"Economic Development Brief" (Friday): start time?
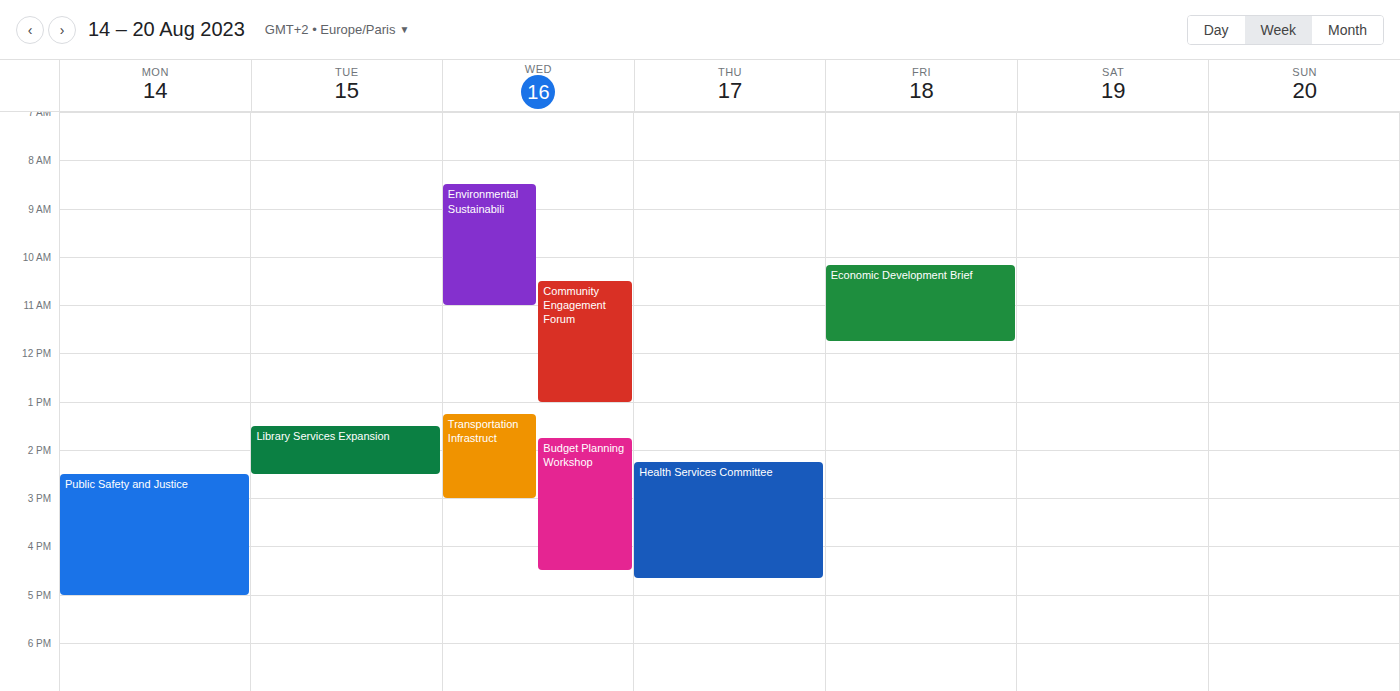
10:10 AM